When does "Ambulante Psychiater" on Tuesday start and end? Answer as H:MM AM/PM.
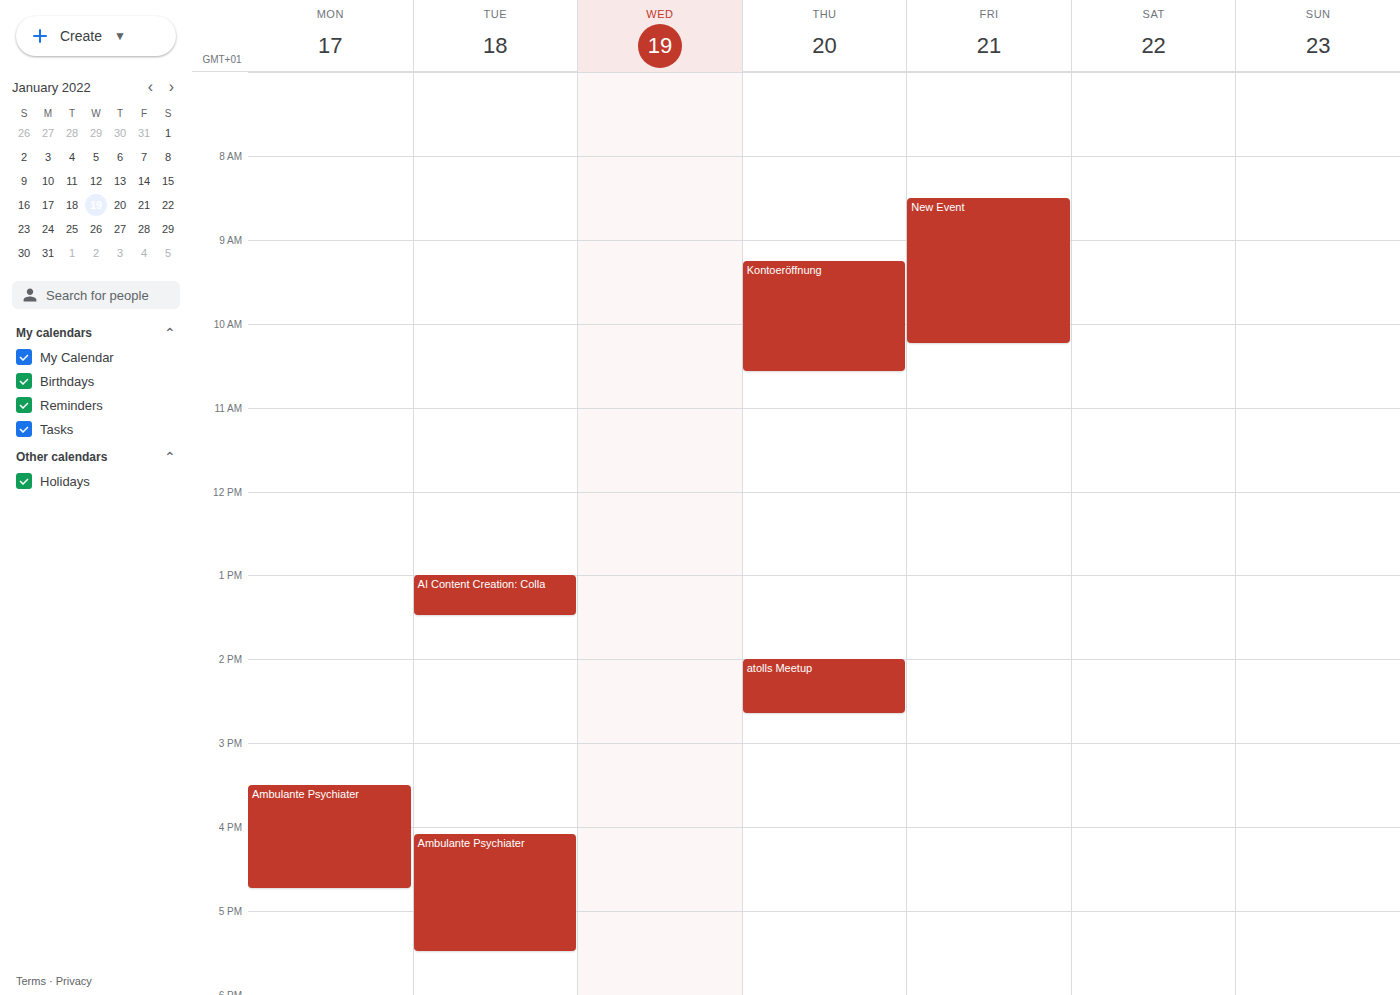
4:05 PM to 5:30 PM